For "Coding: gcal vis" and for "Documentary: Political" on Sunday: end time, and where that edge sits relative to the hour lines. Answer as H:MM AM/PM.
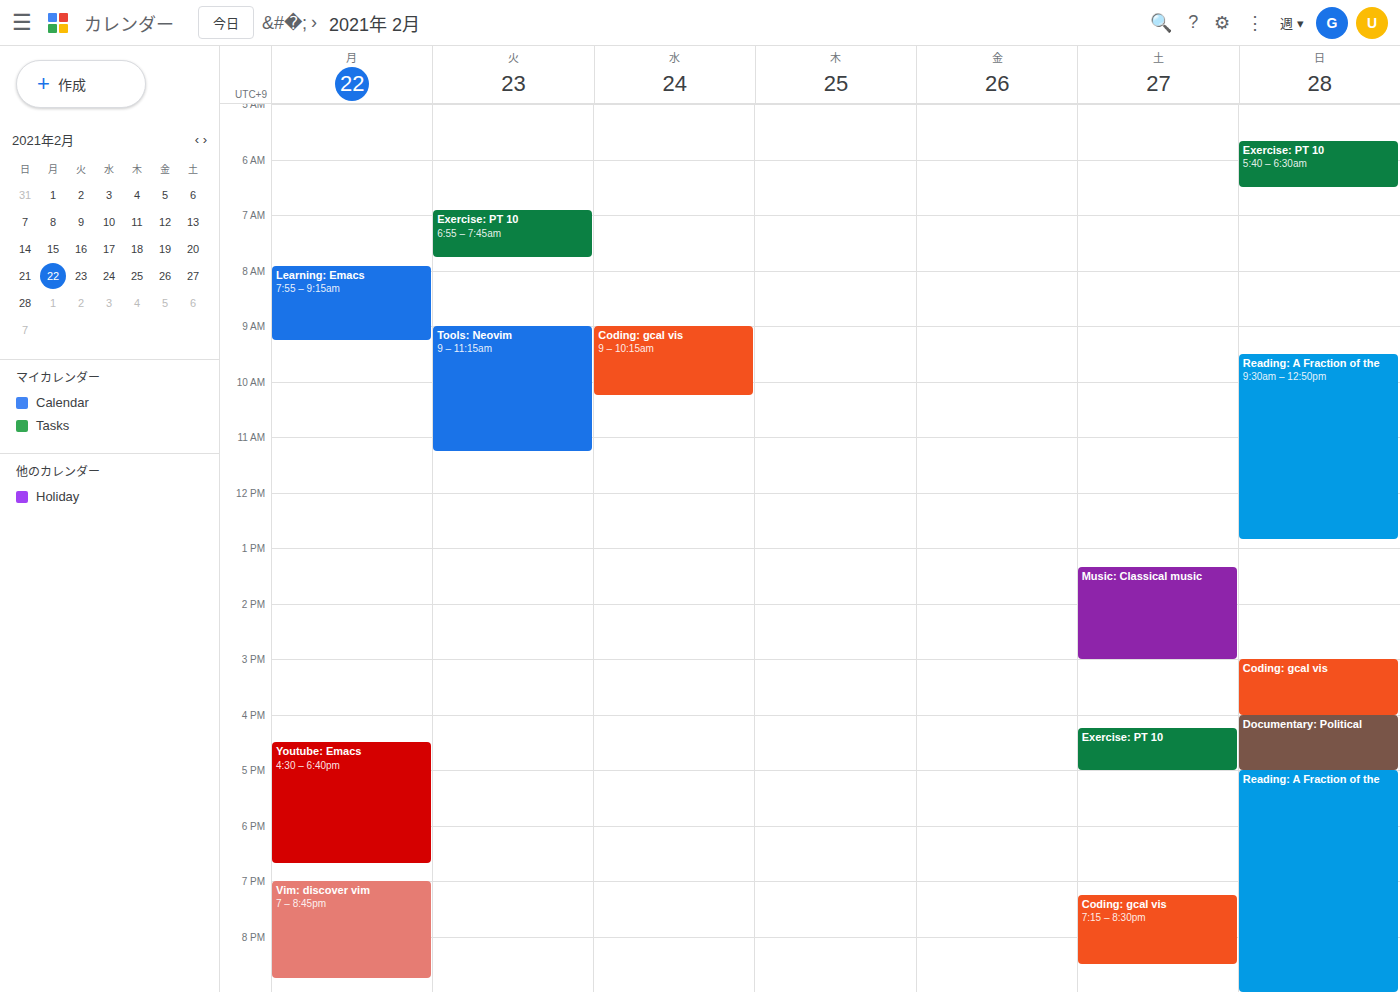
"Coding: gcal vis": 4:00 PM, exactly on the 4 PM line. "Documentary: Political": 5:00 PM, exactly on the 5 PM line.